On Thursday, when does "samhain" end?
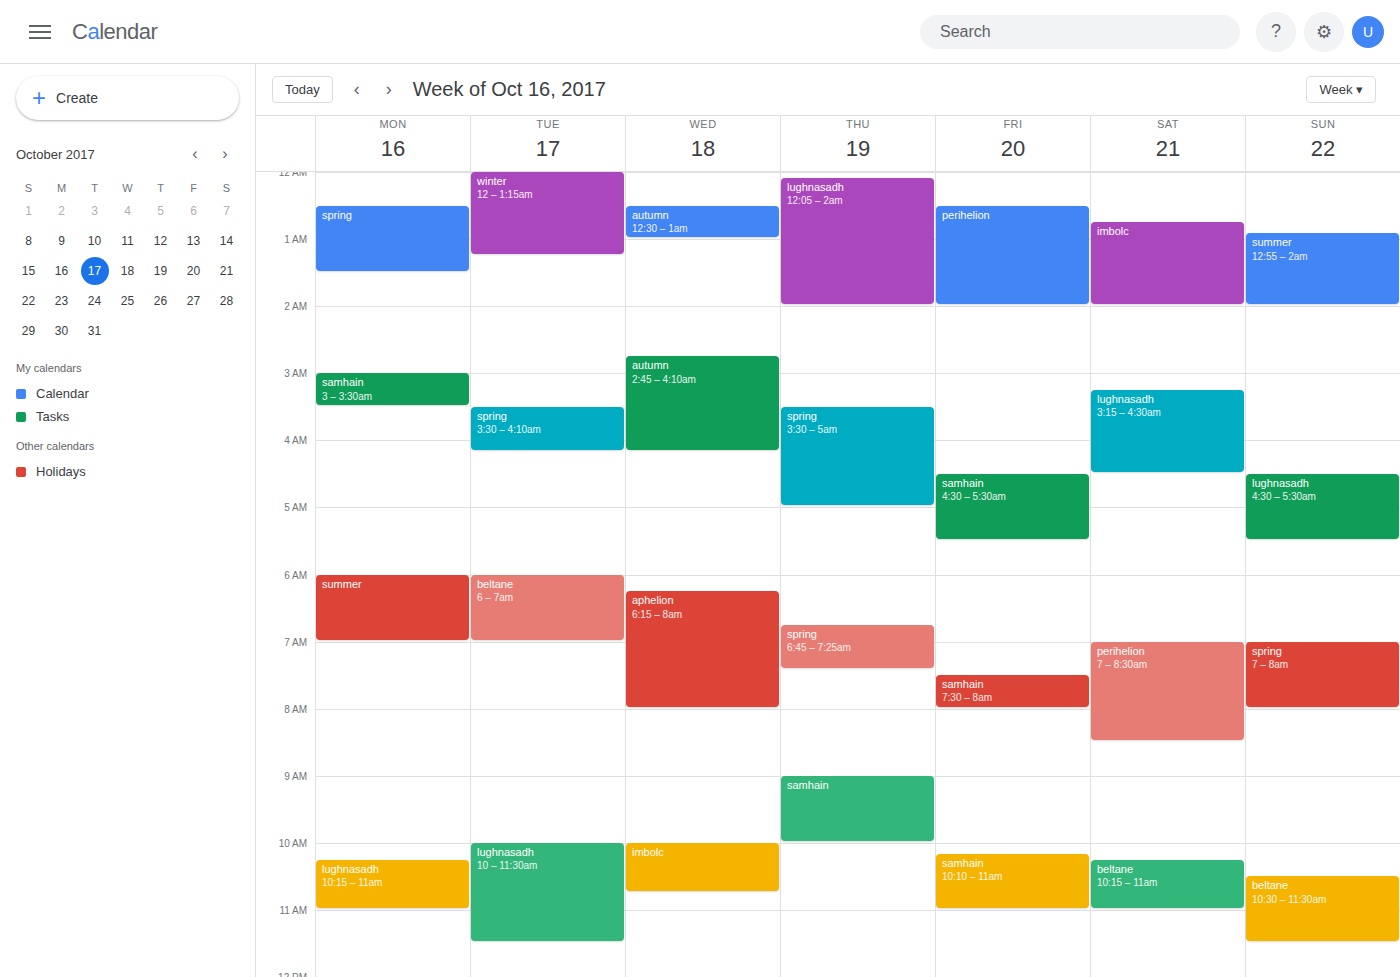
10:00 AM